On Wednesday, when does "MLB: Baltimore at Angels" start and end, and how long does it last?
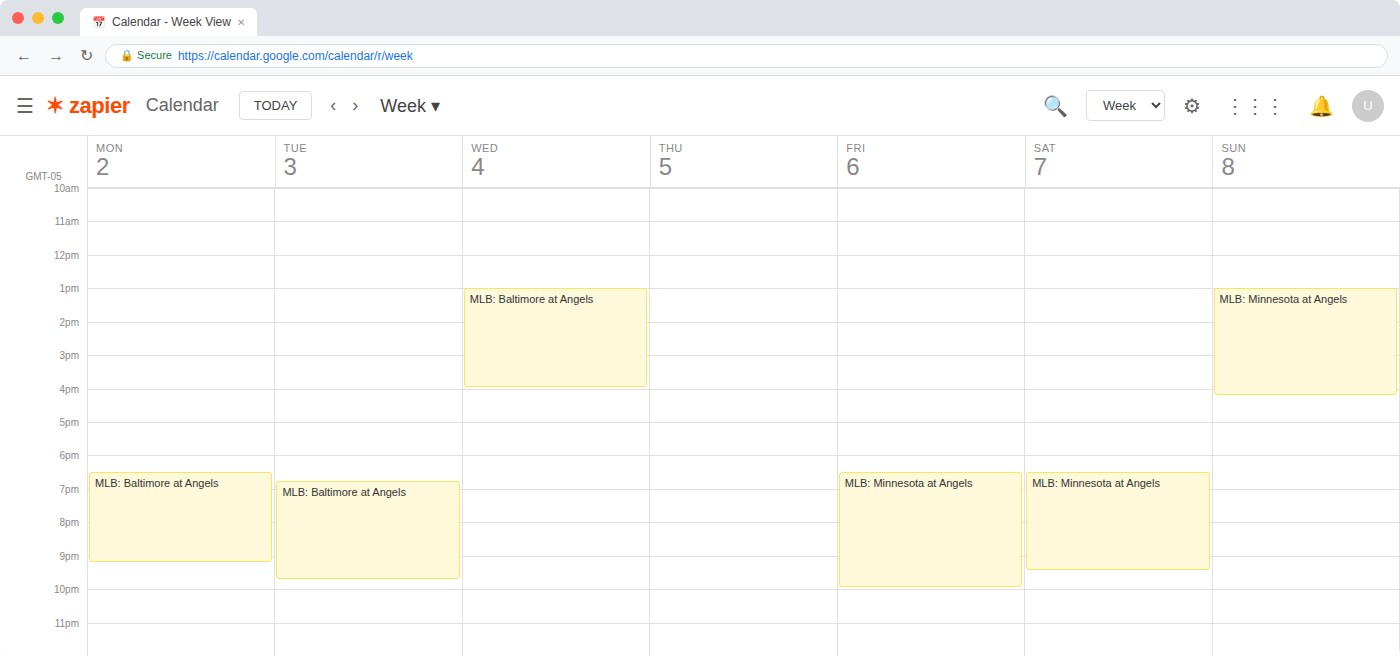
1:00 PM to 4:00 PM, 3 hours